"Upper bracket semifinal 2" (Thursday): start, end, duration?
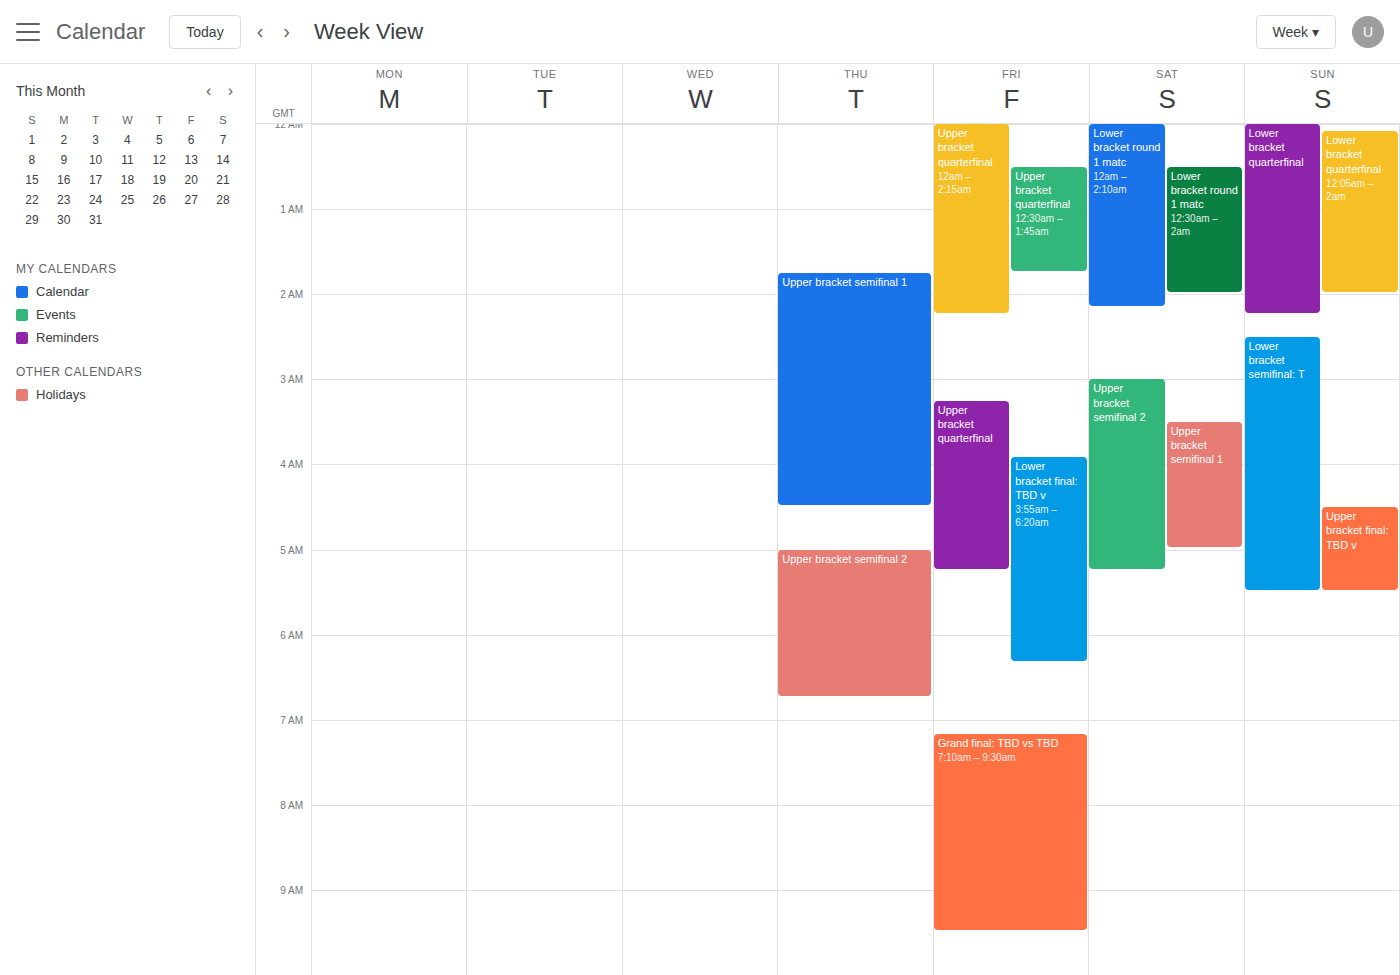
5:00 AM to 6:45 AM, 1 hour 45 minutes